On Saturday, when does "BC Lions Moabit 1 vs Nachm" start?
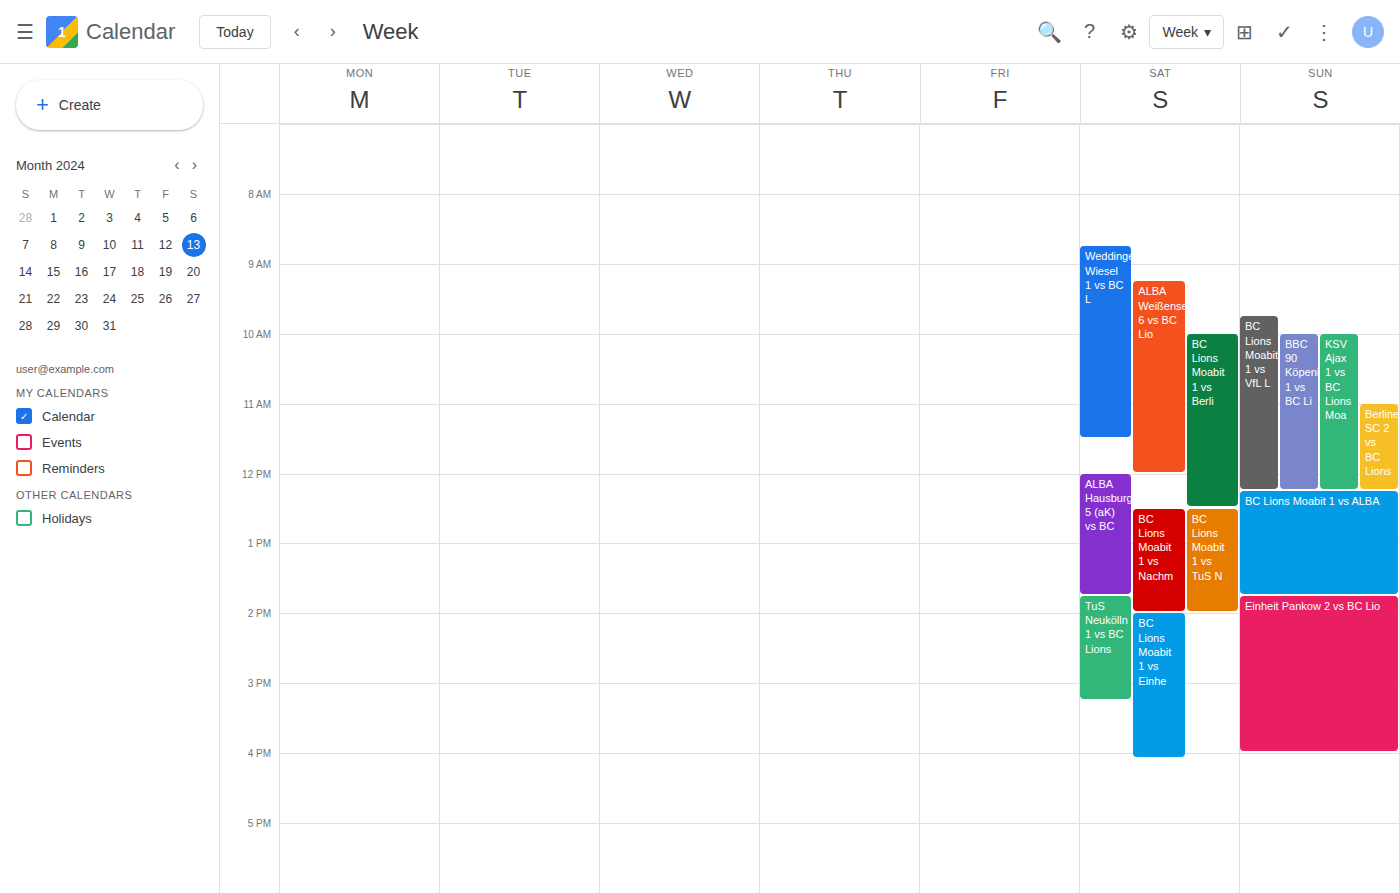
12:30